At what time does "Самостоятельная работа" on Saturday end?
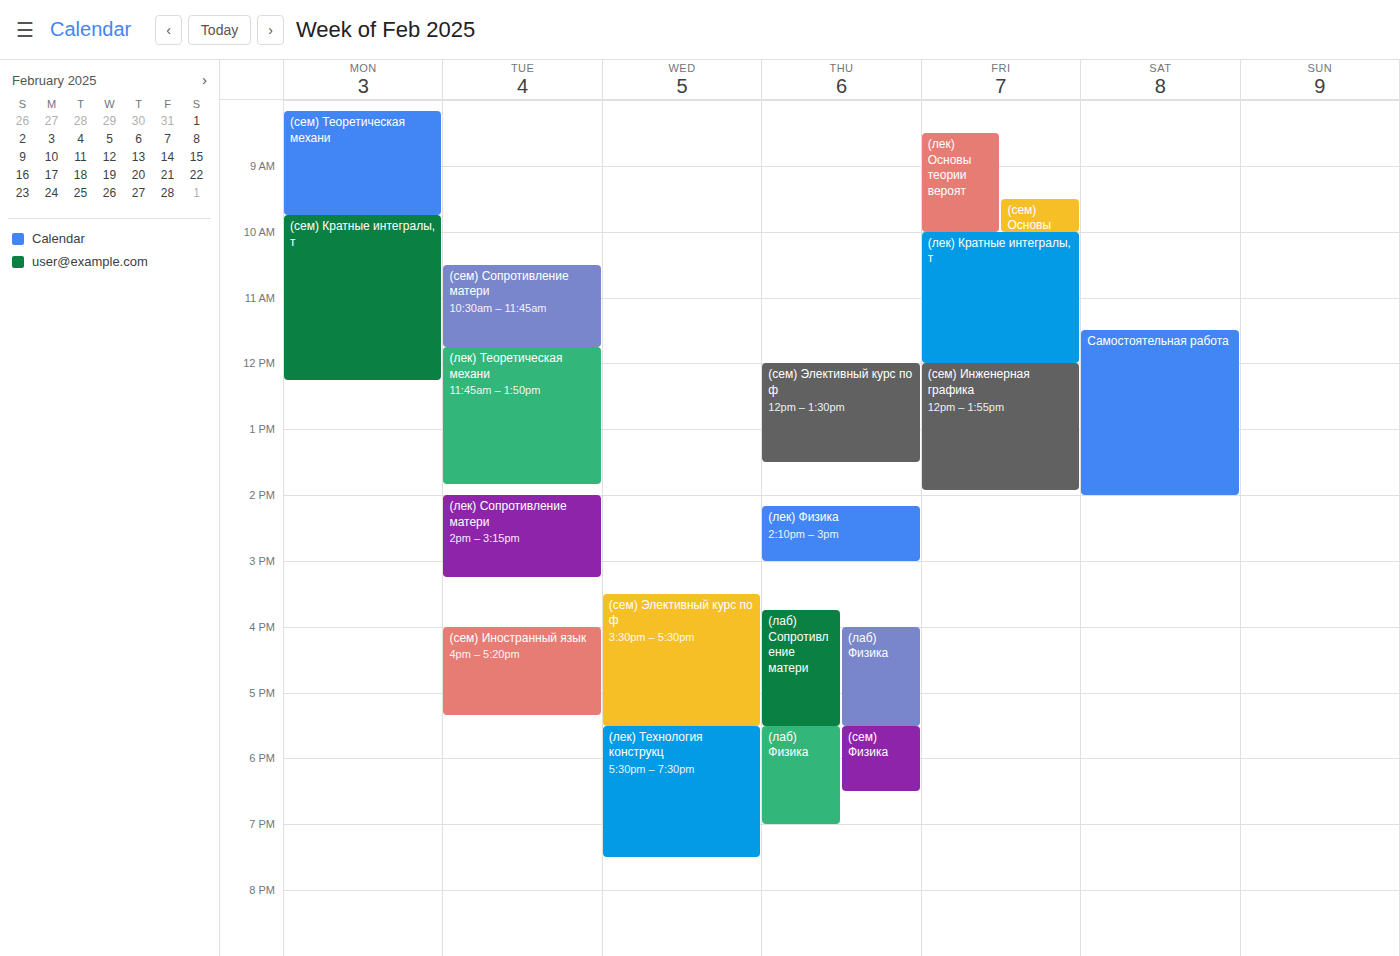
2:00 PM